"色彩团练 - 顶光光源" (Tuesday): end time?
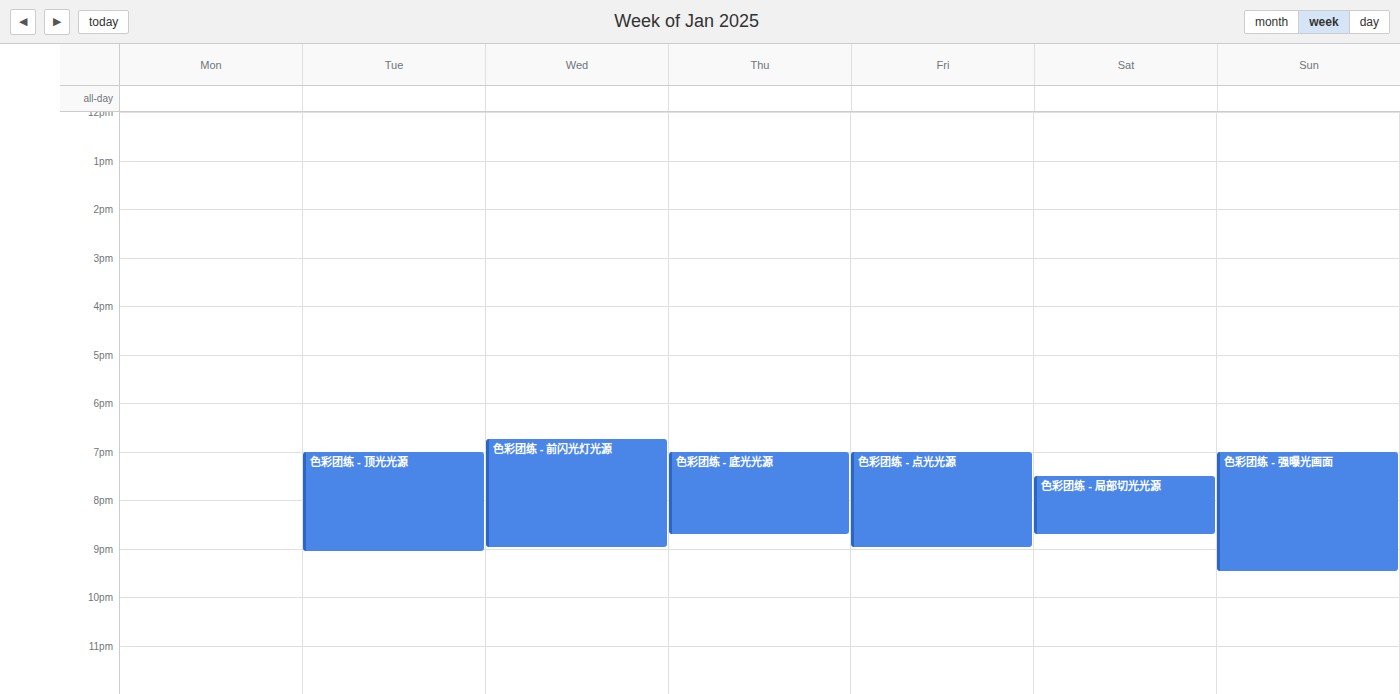
9:05 PM